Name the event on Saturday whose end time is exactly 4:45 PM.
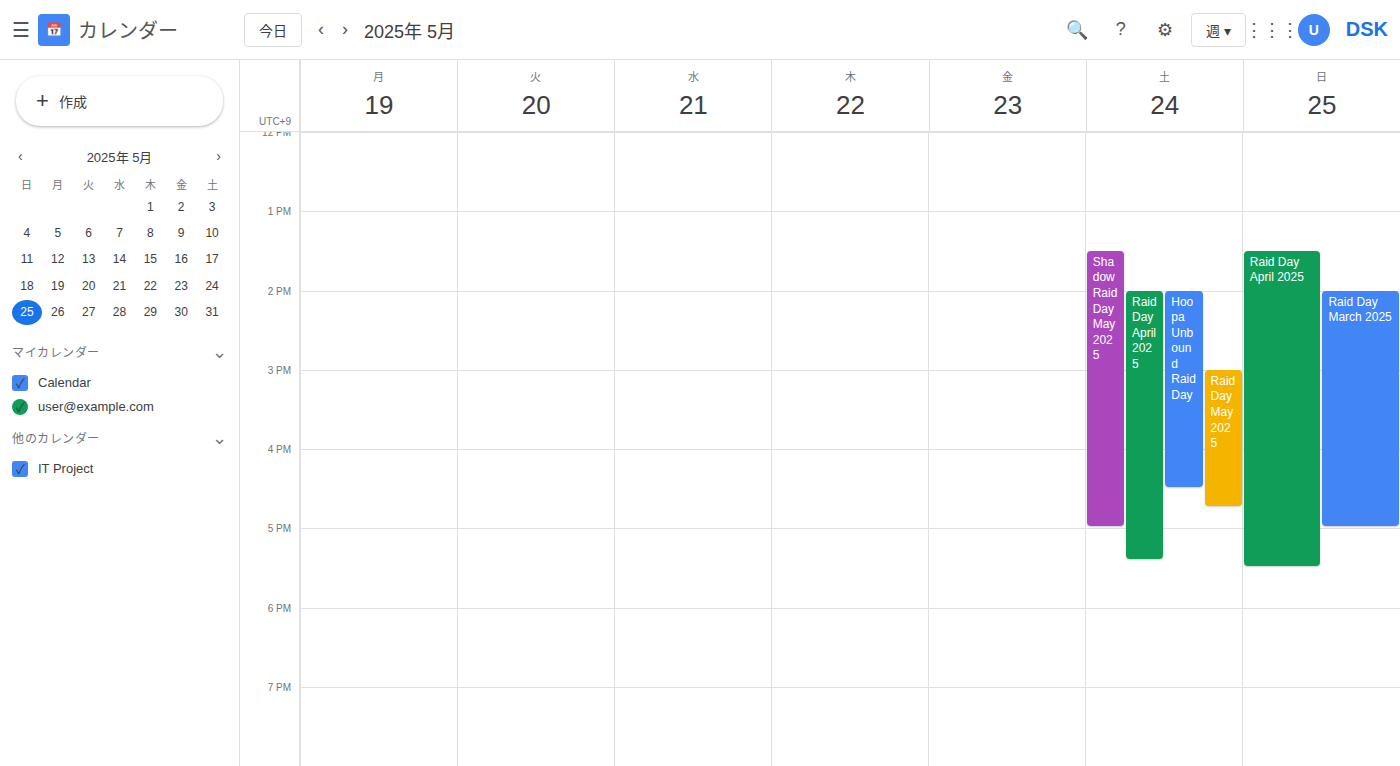
"Raid Day May 2025"